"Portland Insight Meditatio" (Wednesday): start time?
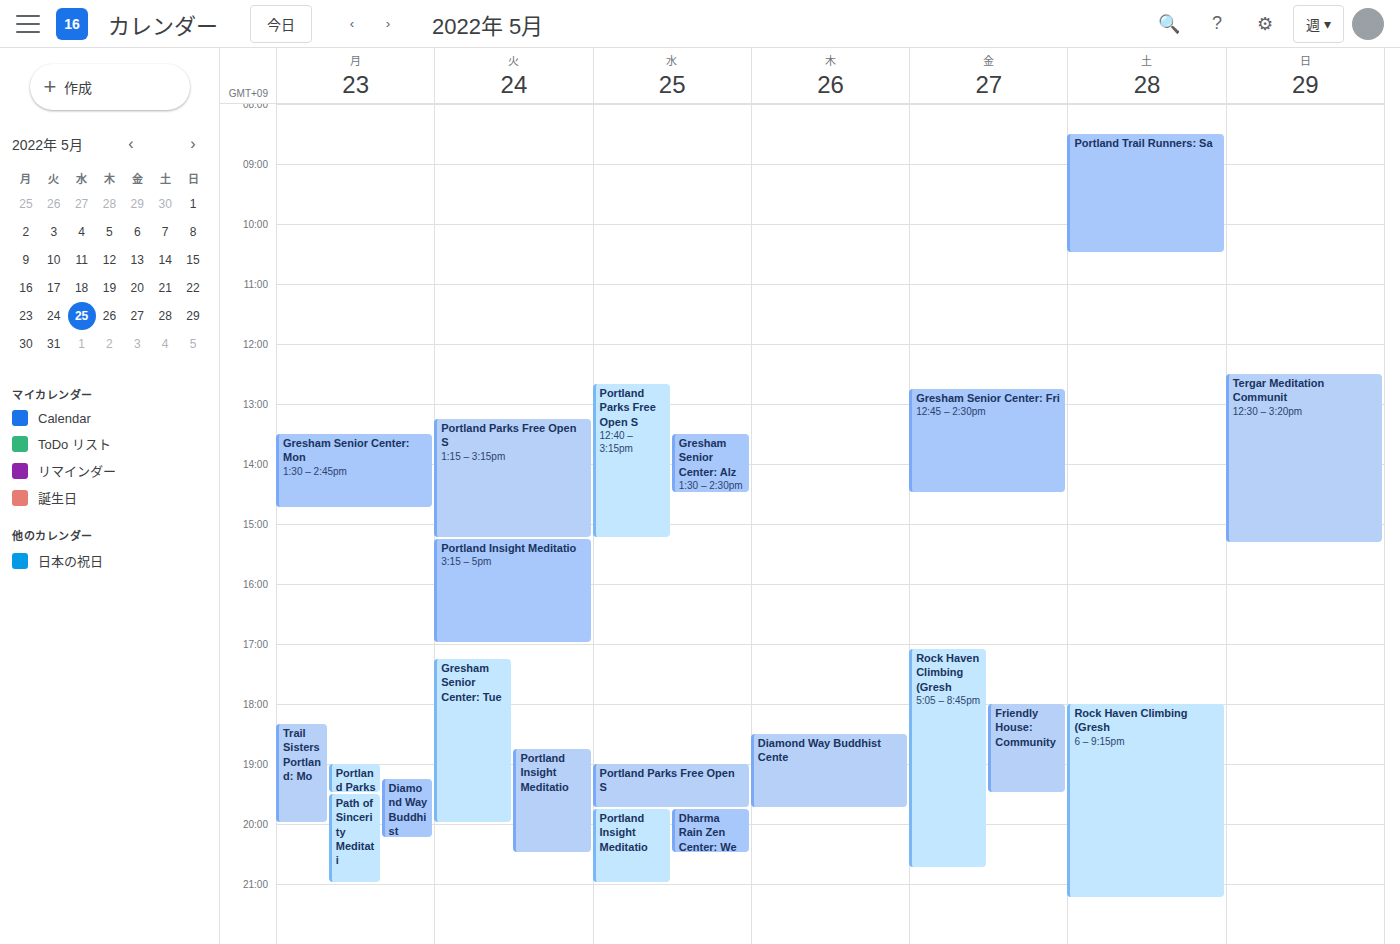
7:45 PM